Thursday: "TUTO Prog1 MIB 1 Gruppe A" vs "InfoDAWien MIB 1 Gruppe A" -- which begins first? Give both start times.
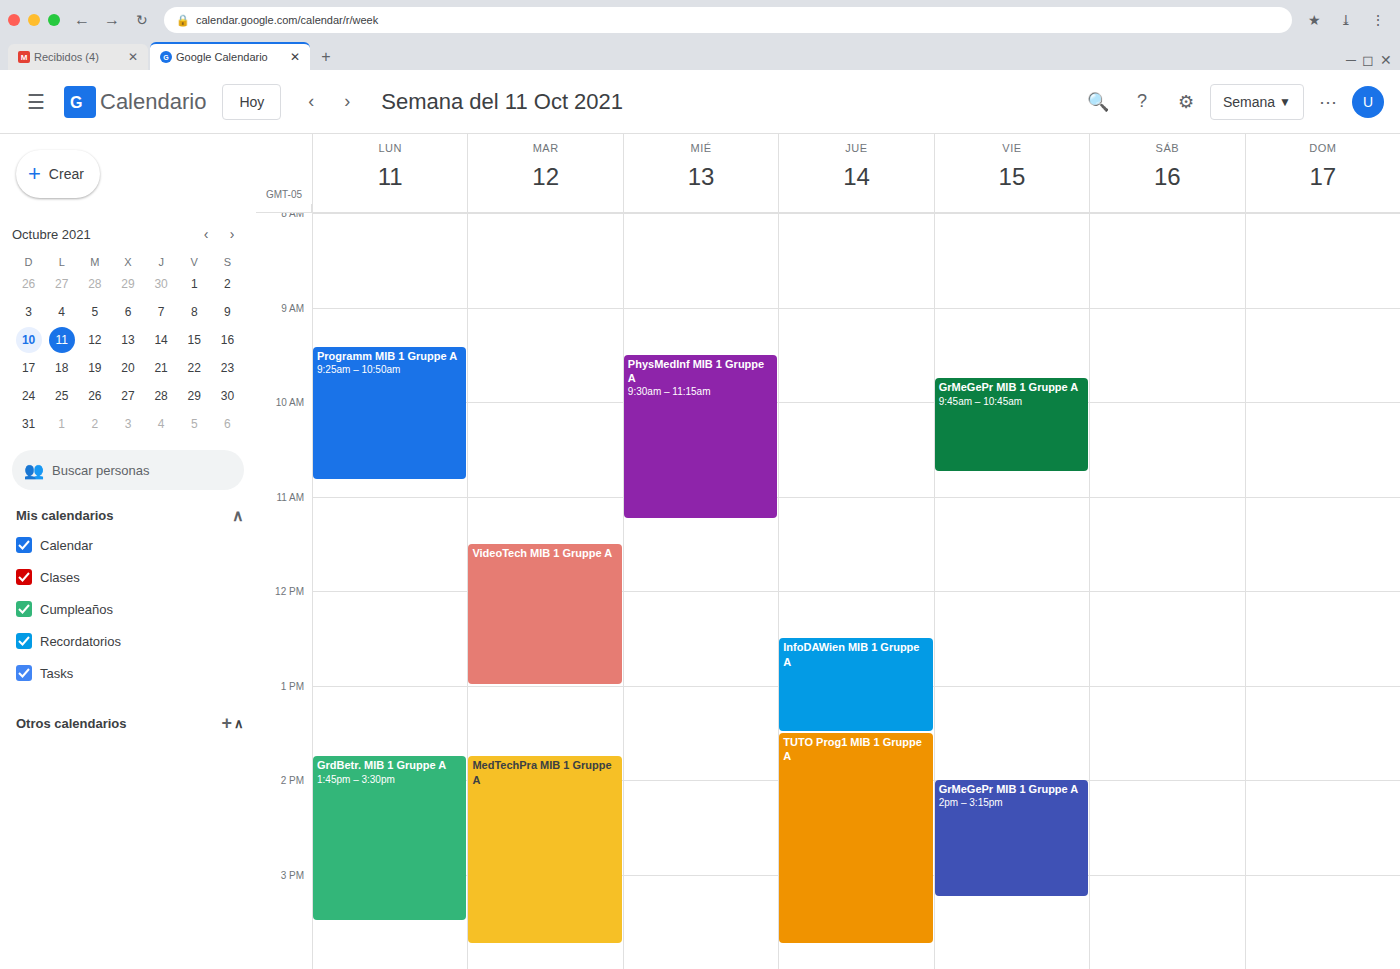
"InfoDAWien MIB 1 Gruppe A" 12:30 PM; "TUTO Prog1 MIB 1 Gruppe A" 1:30 PM.